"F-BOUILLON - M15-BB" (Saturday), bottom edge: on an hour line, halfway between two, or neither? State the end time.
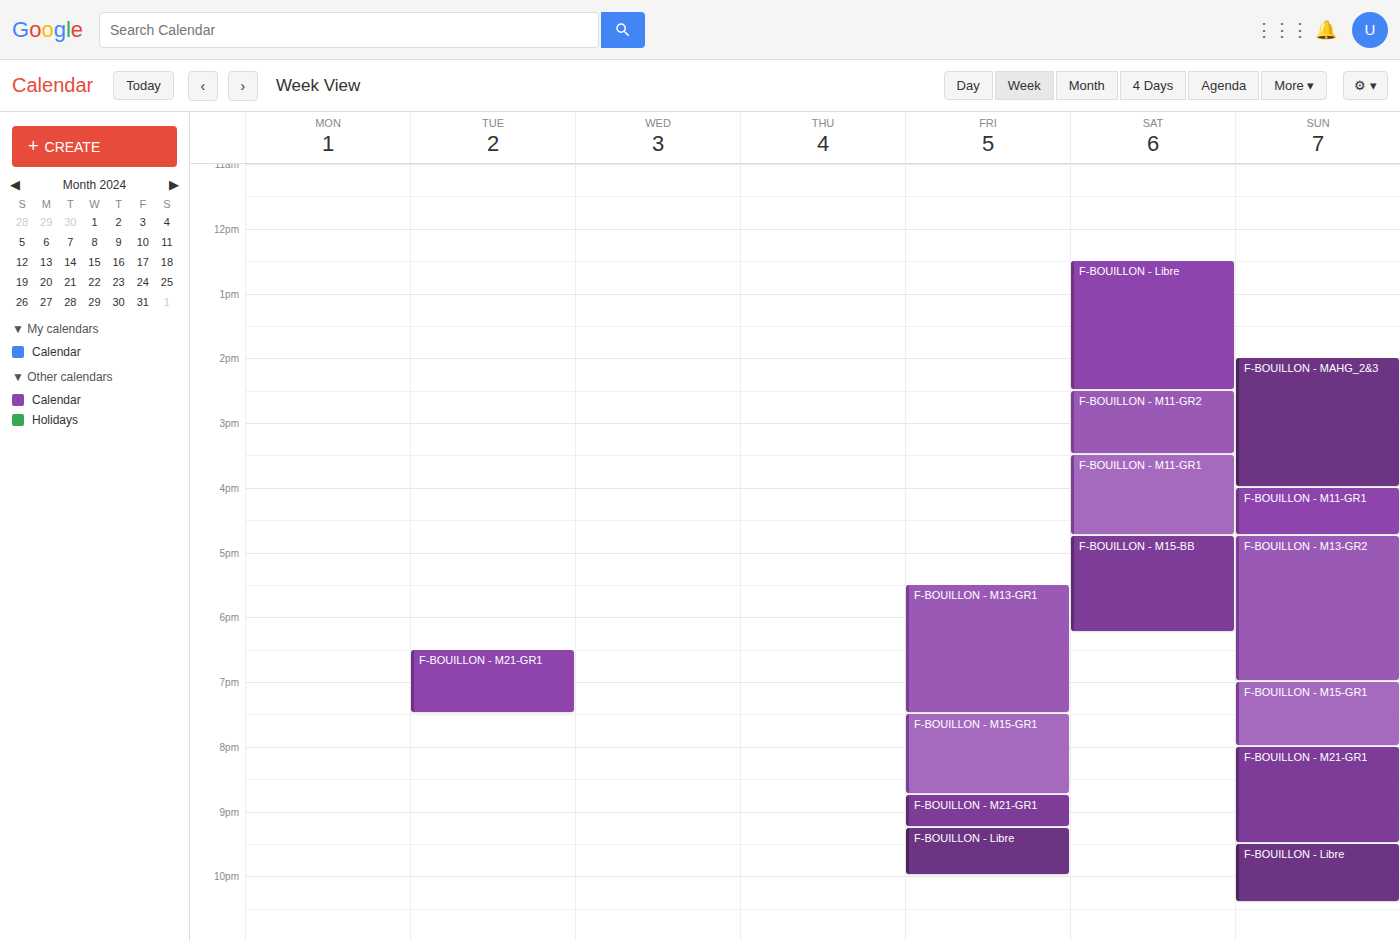
18:15 -- neither: a quarter of the way from the 18:00 line to the 19:00 line.